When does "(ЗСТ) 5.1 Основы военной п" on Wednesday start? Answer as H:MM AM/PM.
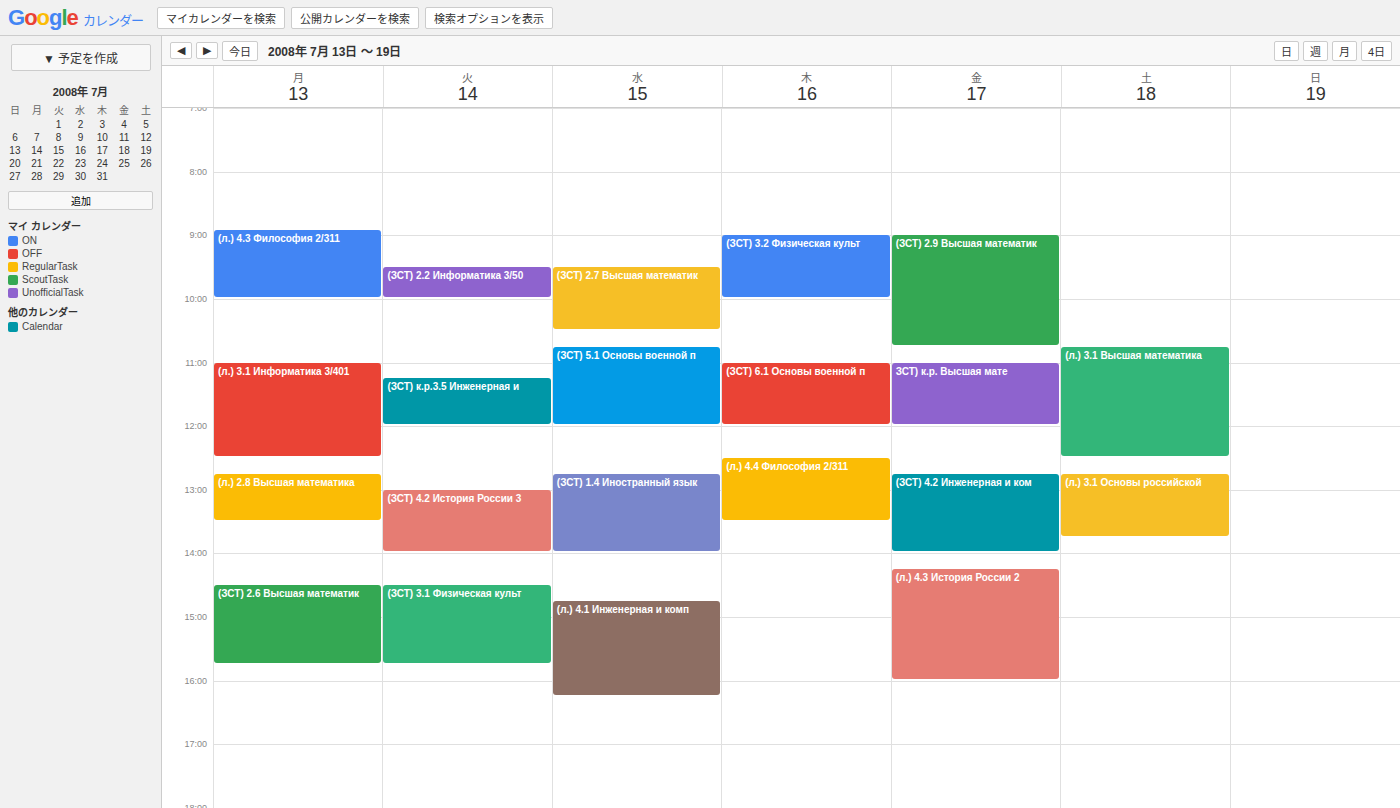
10:45 AM